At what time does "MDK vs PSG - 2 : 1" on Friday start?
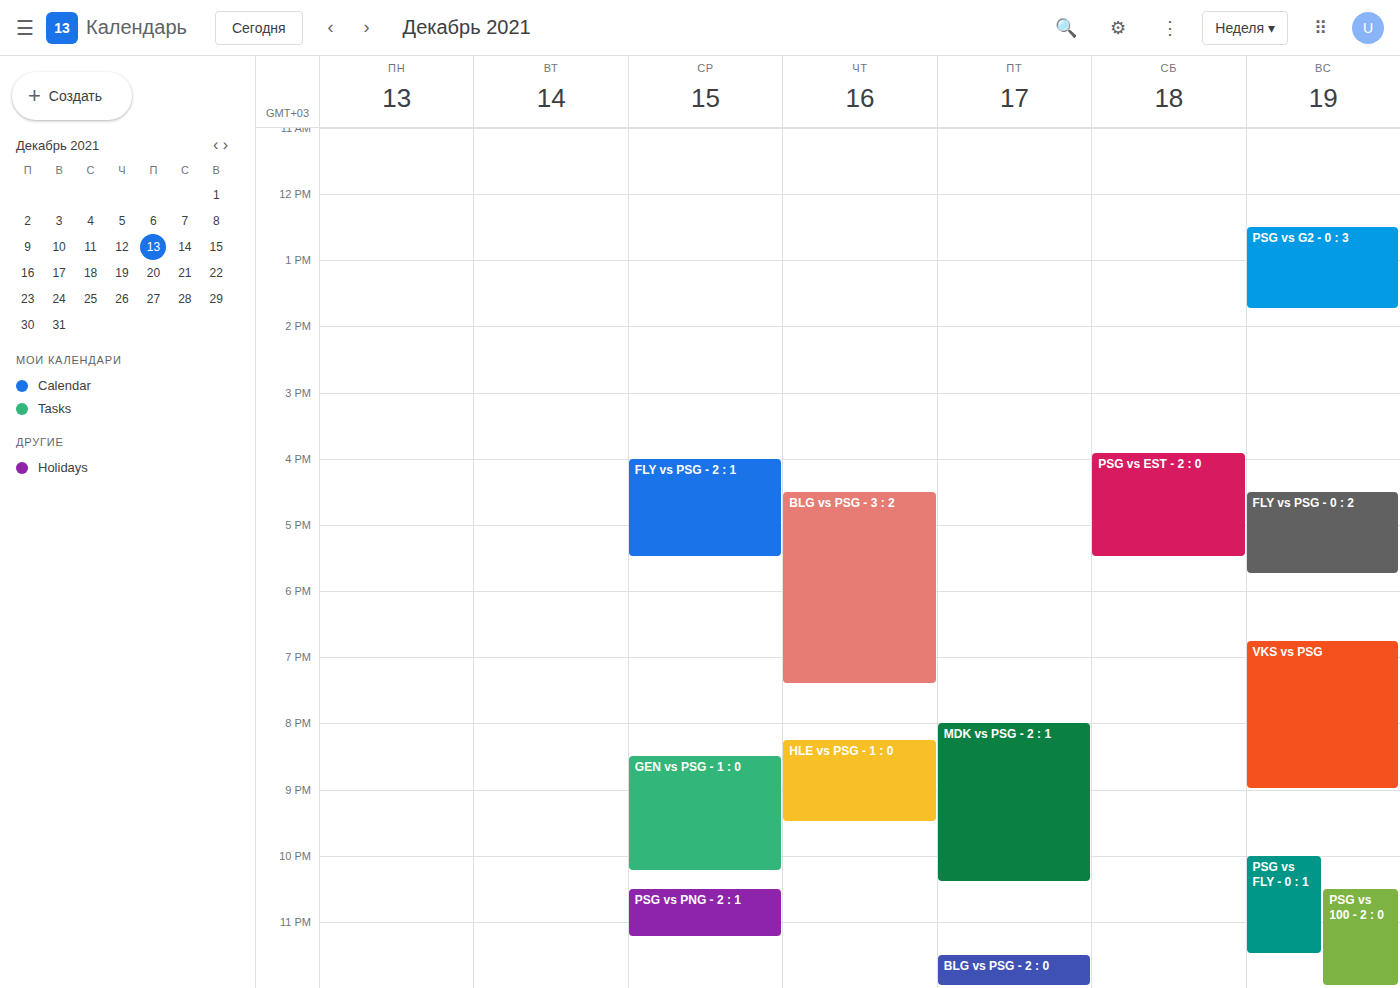
8:00 PM